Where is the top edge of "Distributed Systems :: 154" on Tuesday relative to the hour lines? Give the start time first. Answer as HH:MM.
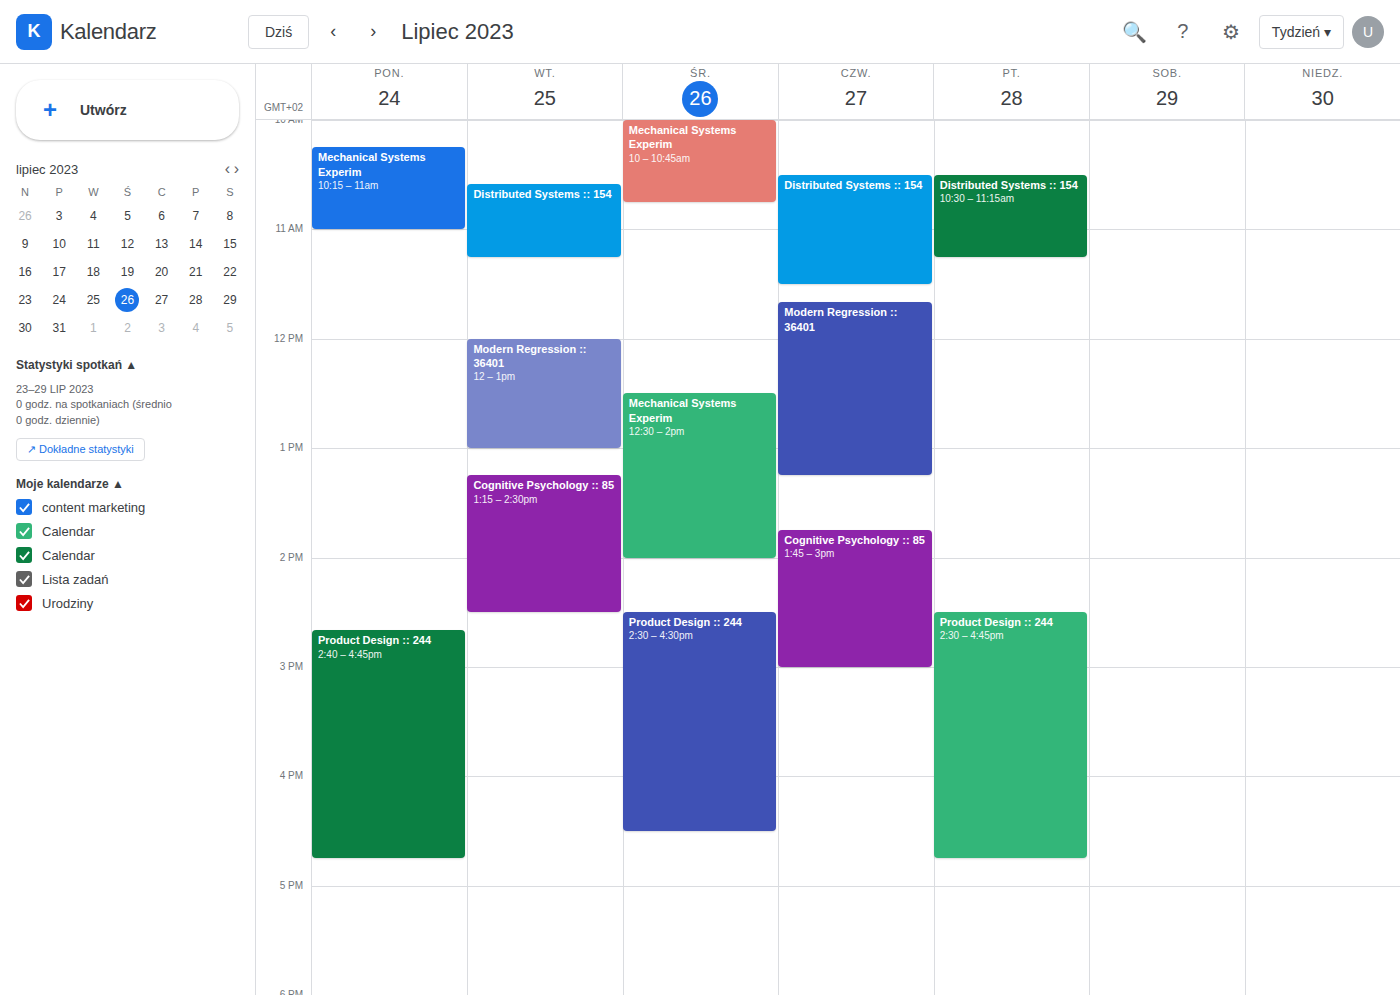
10:35 -- neither: 35 minutes below the 10:00 line and 25 minutes above the 11:00 line.